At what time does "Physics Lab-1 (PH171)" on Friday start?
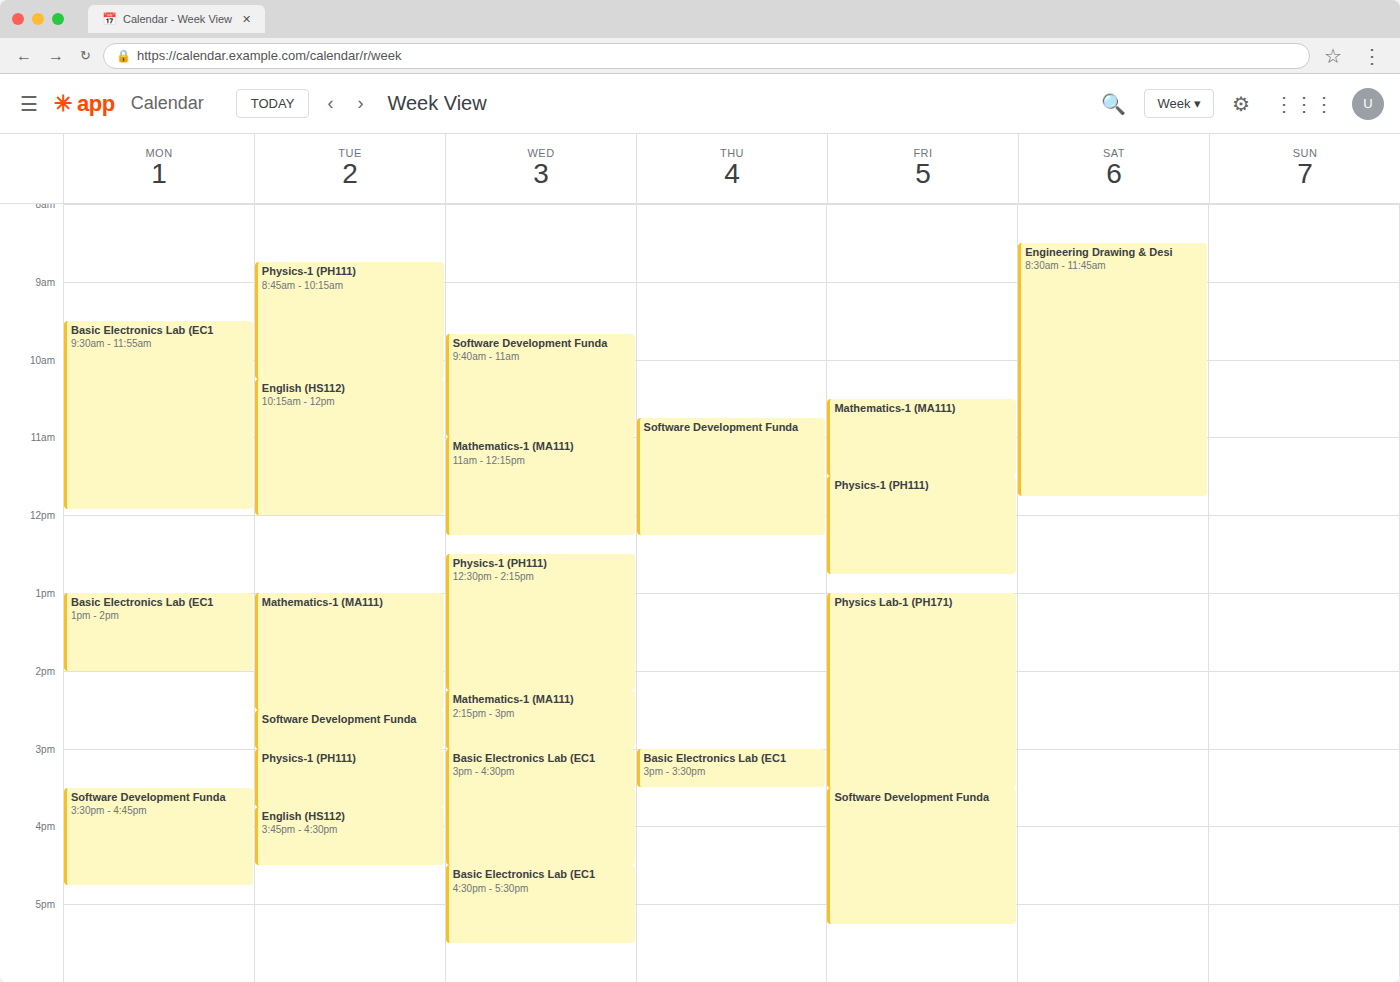
1:00 PM